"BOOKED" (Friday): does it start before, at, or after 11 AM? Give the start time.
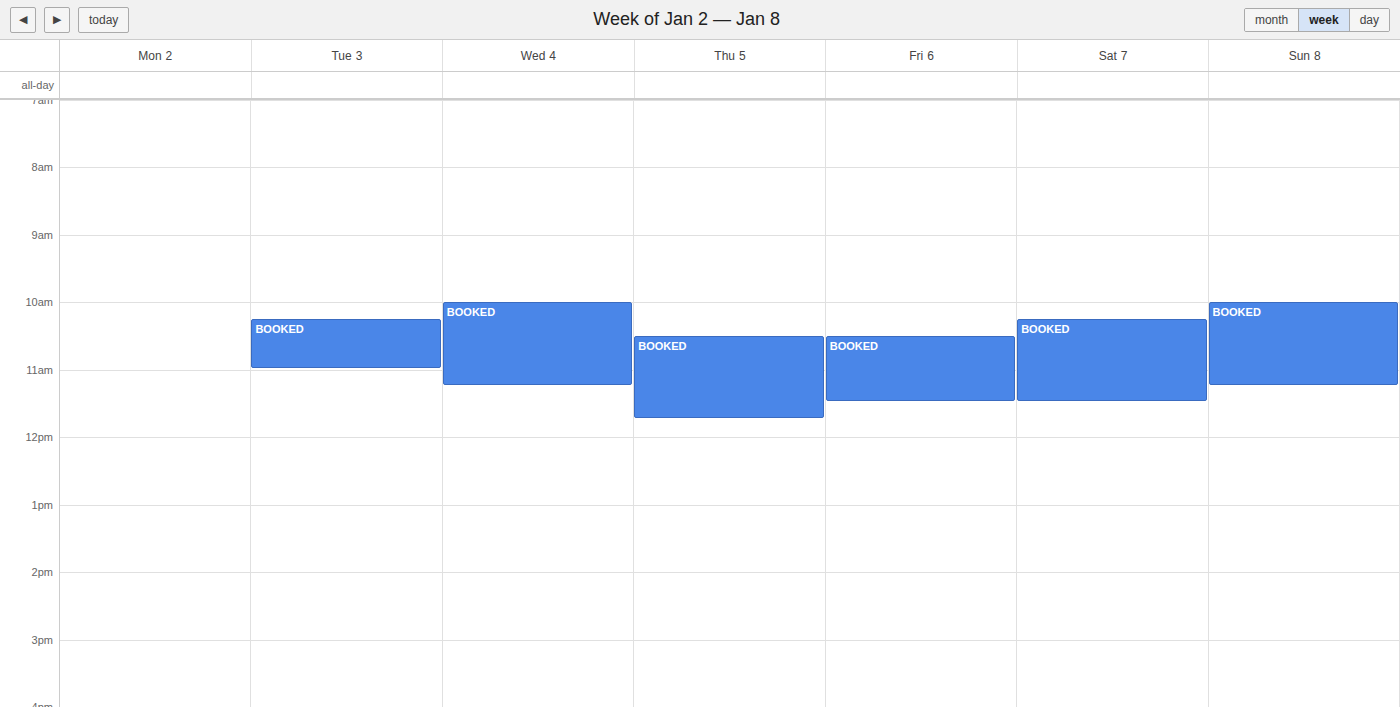
10:30 AM -- before 11 AM, 30 minutes above the 11 AM line.